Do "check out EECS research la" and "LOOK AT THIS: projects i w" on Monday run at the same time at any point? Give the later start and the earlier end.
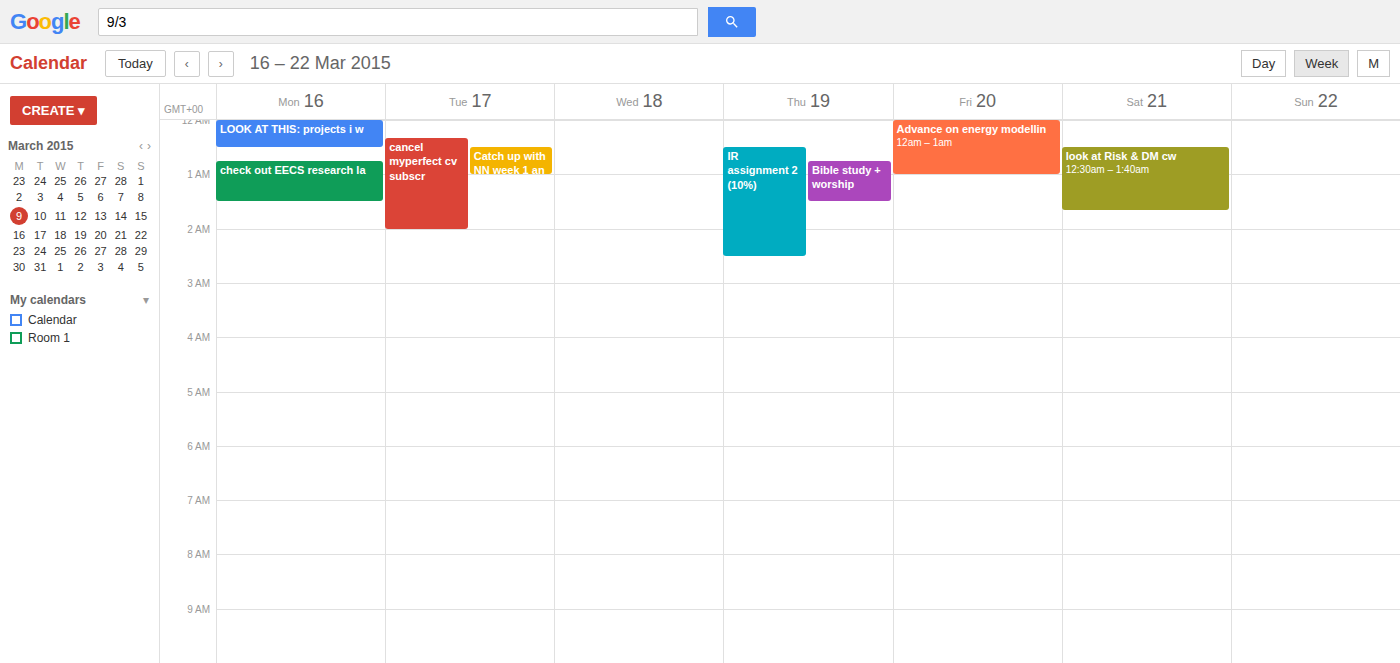
"LOOK AT THIS: projects i w" ends at 12:30 AM and "check out EECS research la" starts at 12:45 AM -- no overlap.